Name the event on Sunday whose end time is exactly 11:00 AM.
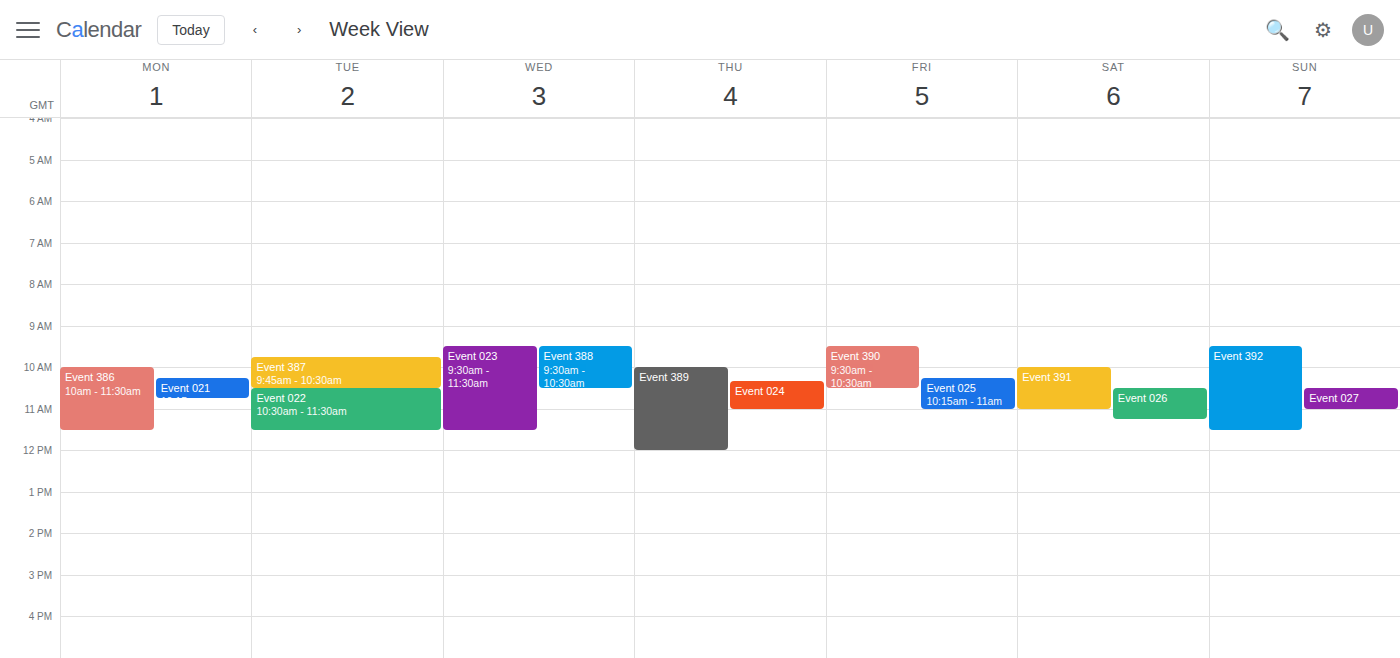
"Event 027"